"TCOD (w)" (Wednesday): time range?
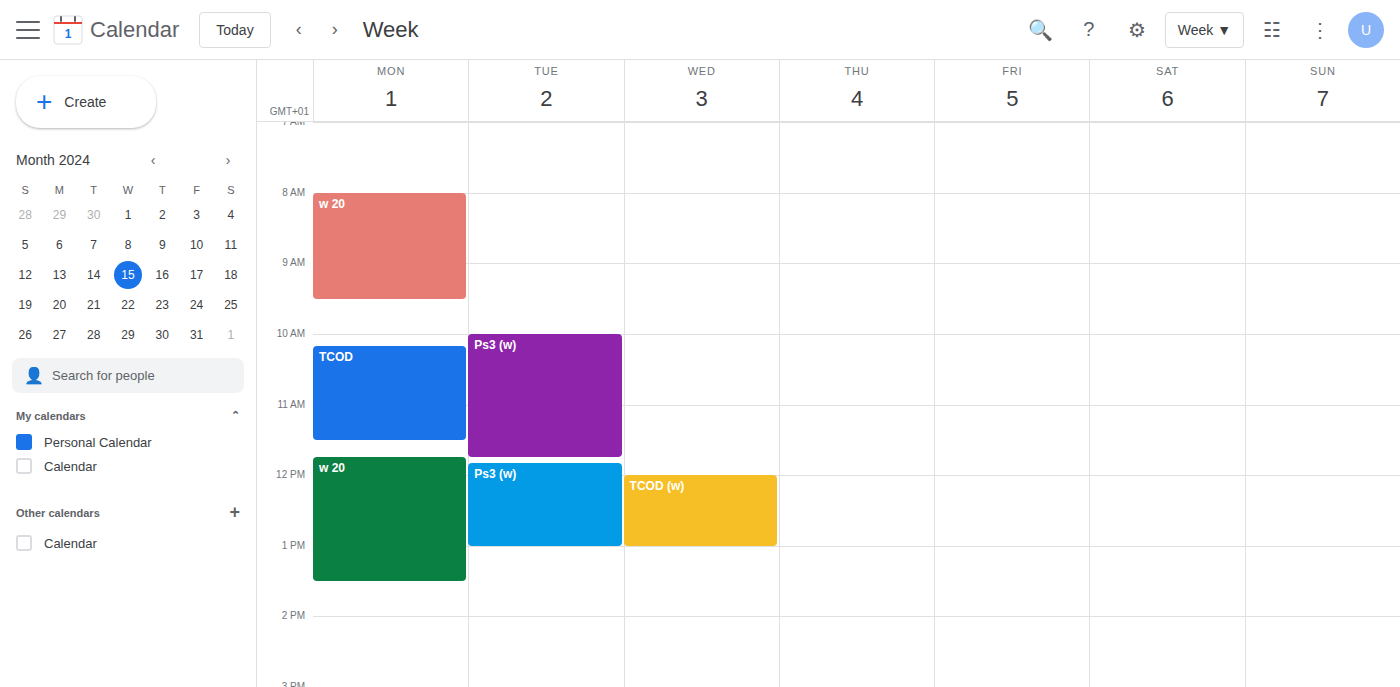
12:00 PM to 1:00 PM